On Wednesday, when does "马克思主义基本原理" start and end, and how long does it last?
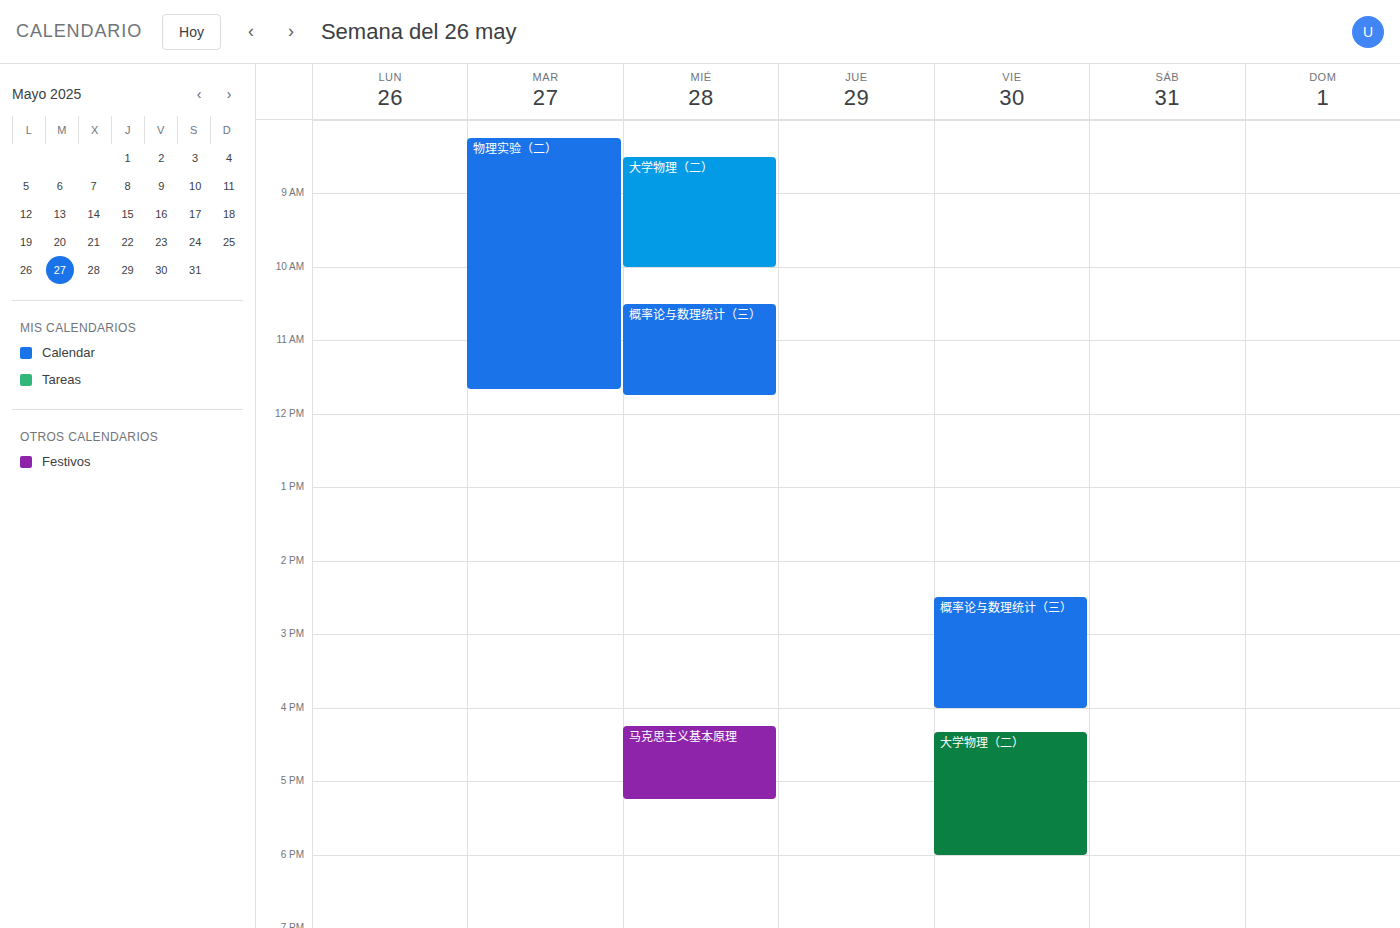
16:15 to 17:15, 1 hour